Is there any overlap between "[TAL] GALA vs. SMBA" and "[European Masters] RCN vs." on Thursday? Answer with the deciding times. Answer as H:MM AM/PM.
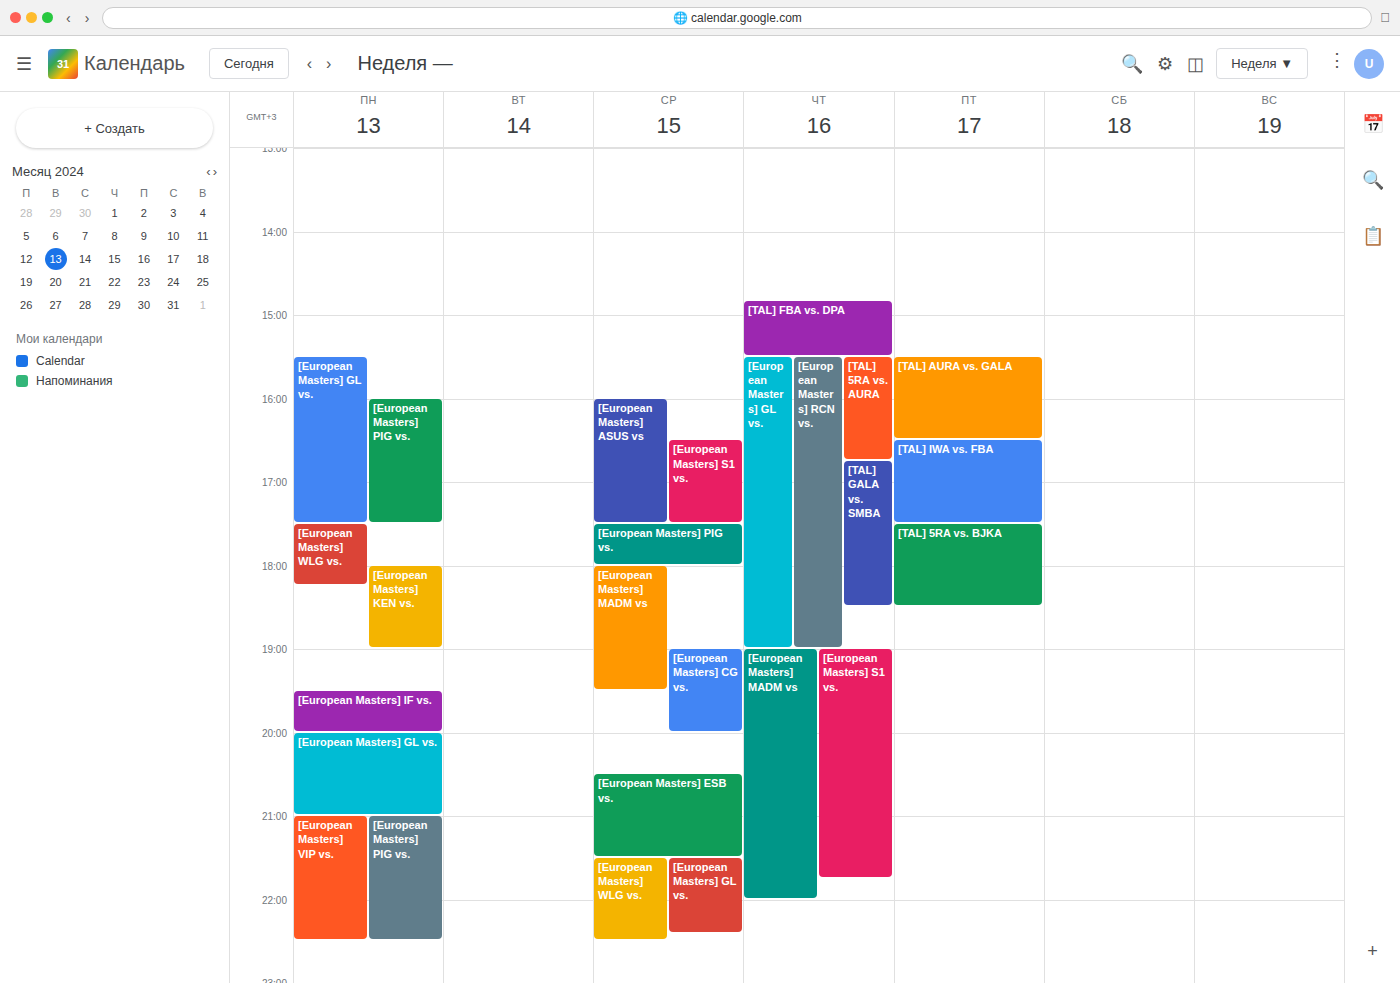
"[TAL] GALA vs. SMBA" runs 4:45 PM to 6:30 PM, inside "[European Masters] RCN vs." -- they overlap.